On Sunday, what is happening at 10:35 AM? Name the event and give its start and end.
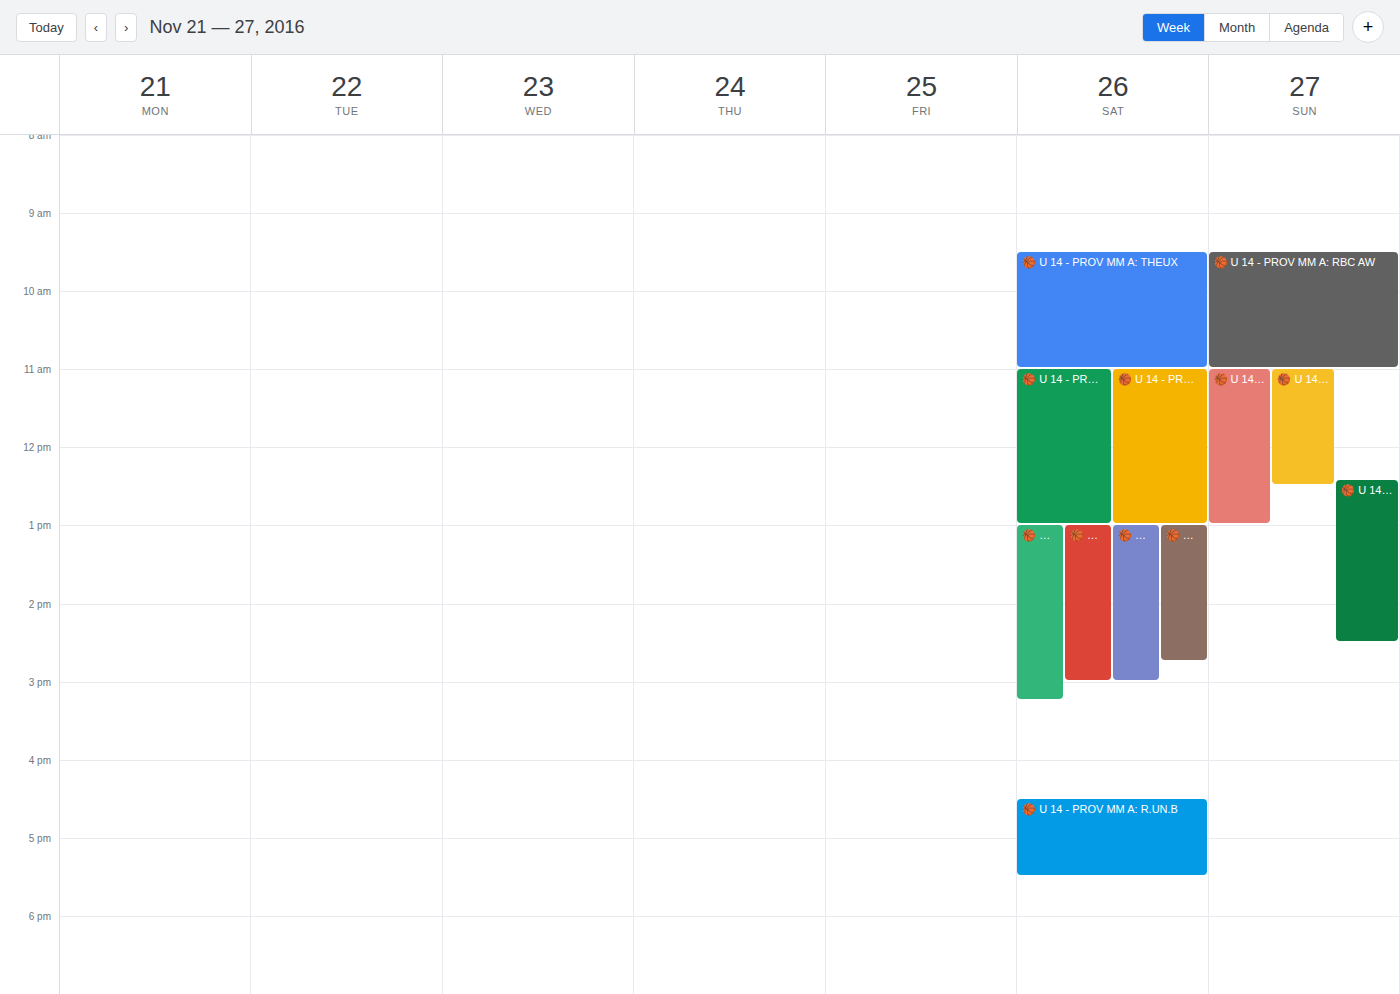
"🏀 U 14 - PROV MM A: RBC AW", 9:30 AM to 11:00 AM